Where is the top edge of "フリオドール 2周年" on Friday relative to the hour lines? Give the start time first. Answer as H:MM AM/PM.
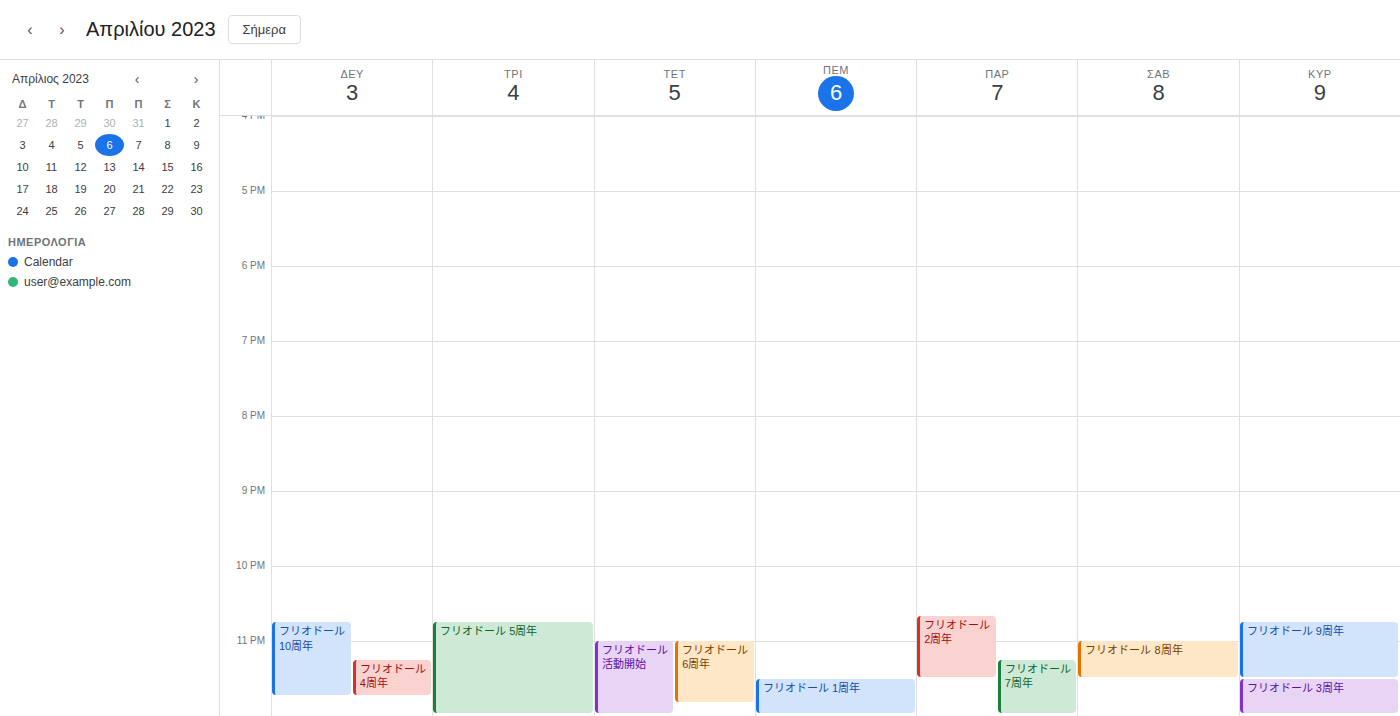
10:40 PM -- neither: 40 minutes below the 10 PM line and 20 minutes above the 11 PM line.